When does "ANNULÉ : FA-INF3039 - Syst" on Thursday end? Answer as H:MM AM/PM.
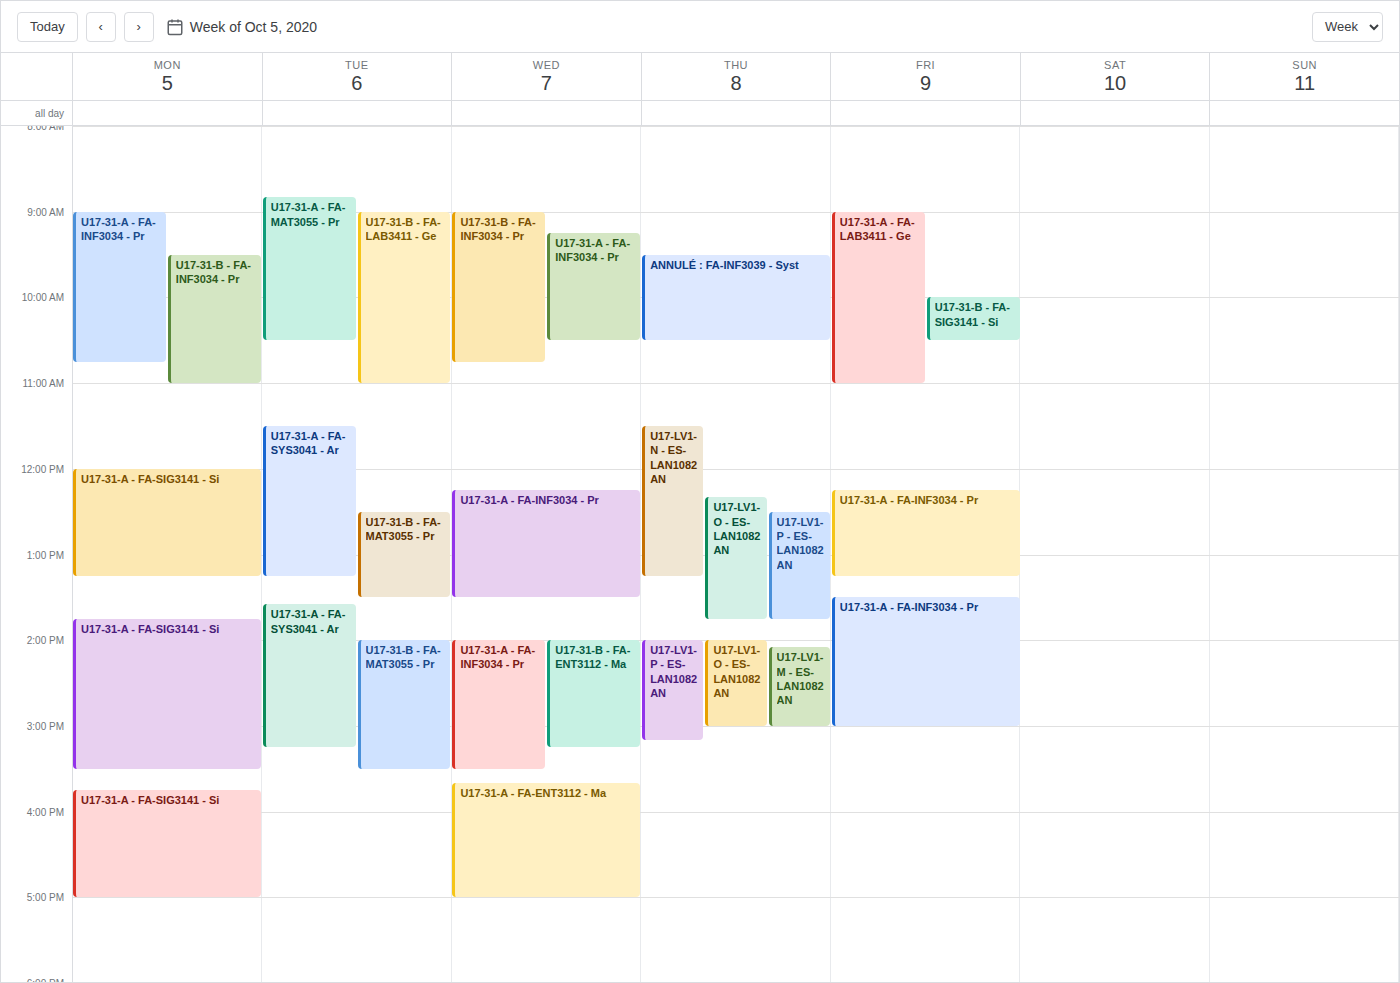
10:30 AM